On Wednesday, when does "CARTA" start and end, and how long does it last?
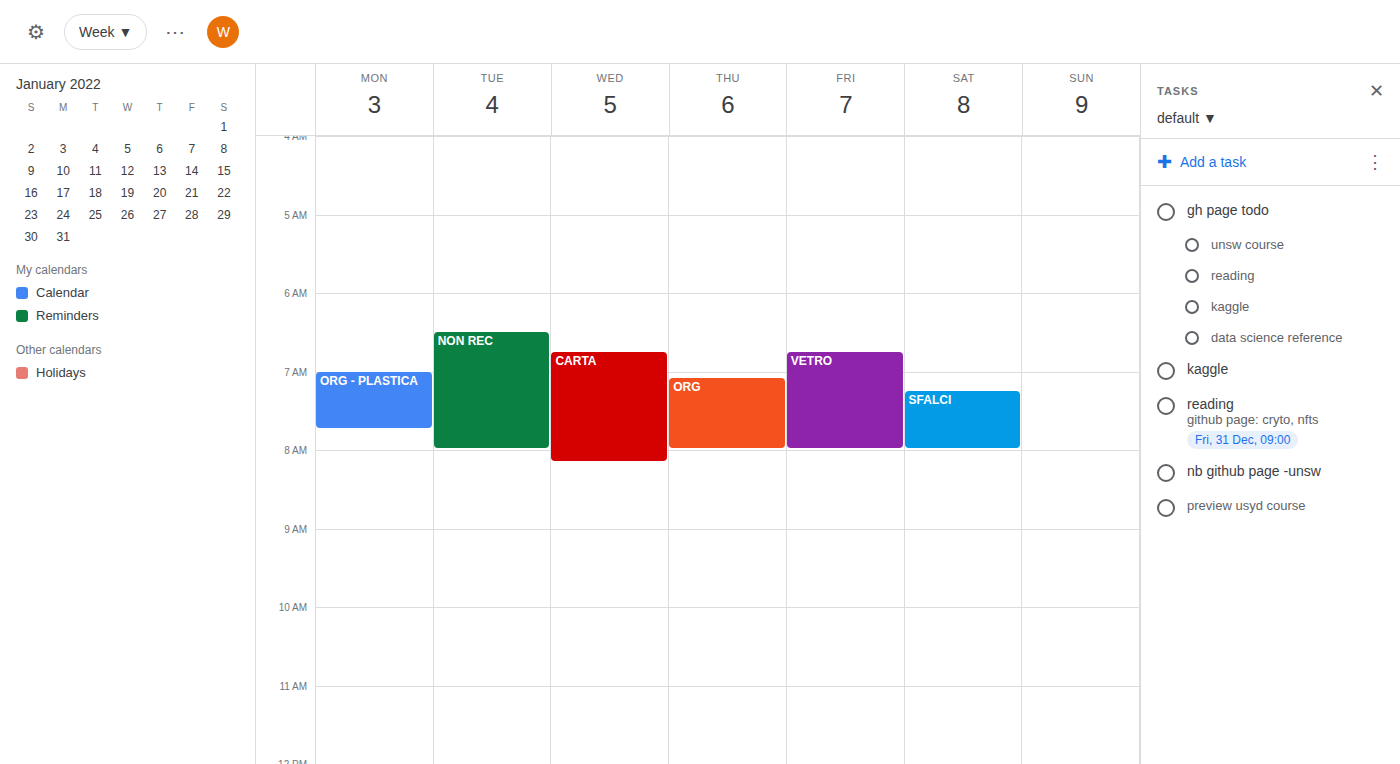
6:45 AM to 8:10 AM, 1 hour 25 minutes